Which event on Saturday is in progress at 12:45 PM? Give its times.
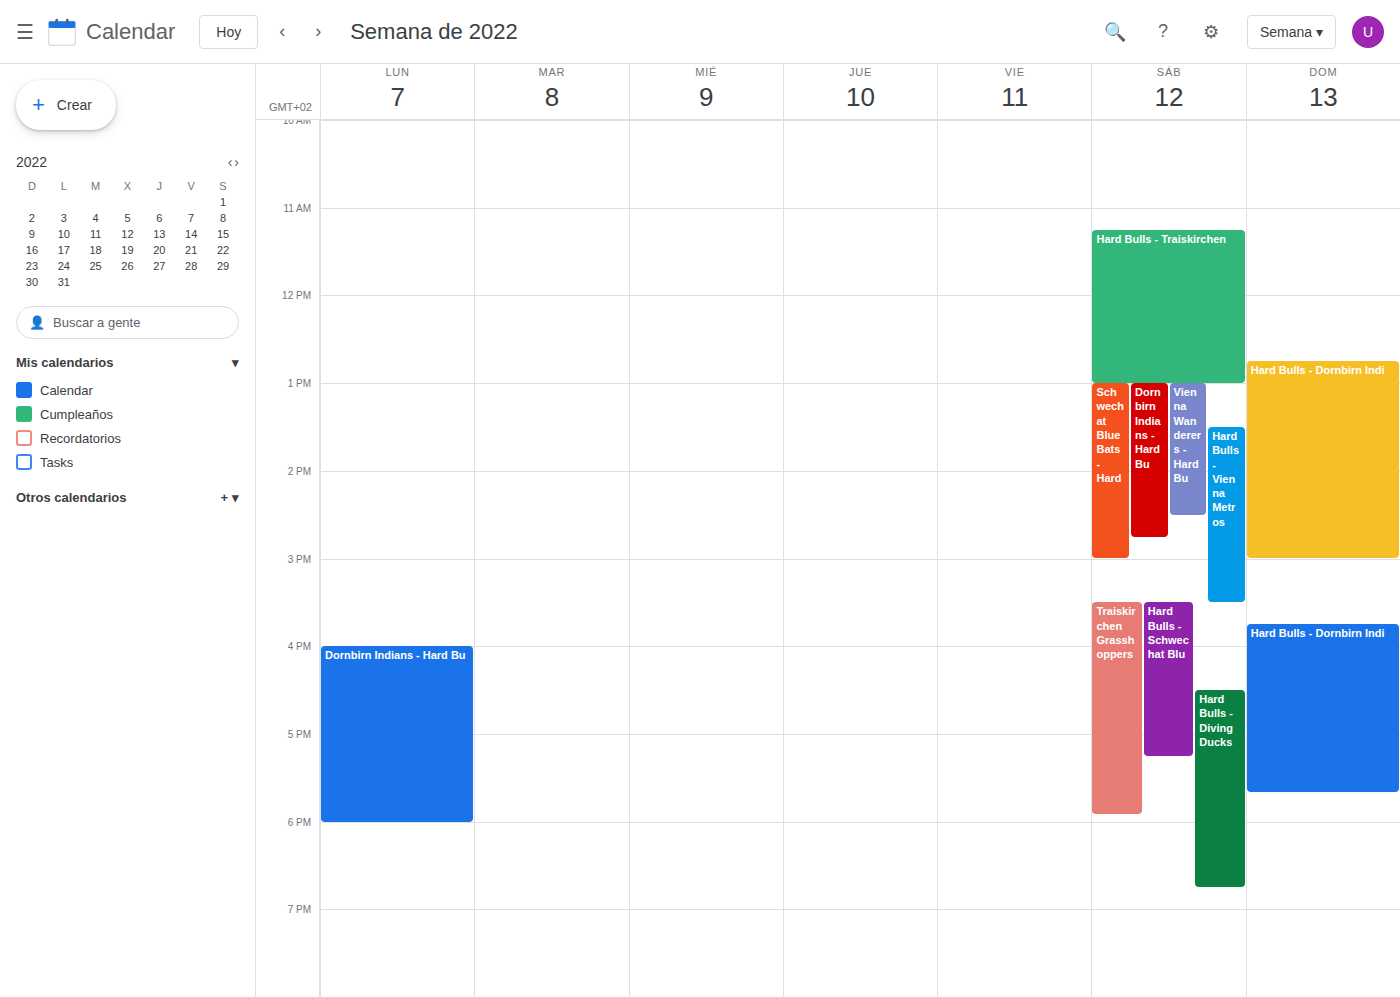
"Hard Bulls - Traiskirchen", 11:15 AM to 1:00 PM